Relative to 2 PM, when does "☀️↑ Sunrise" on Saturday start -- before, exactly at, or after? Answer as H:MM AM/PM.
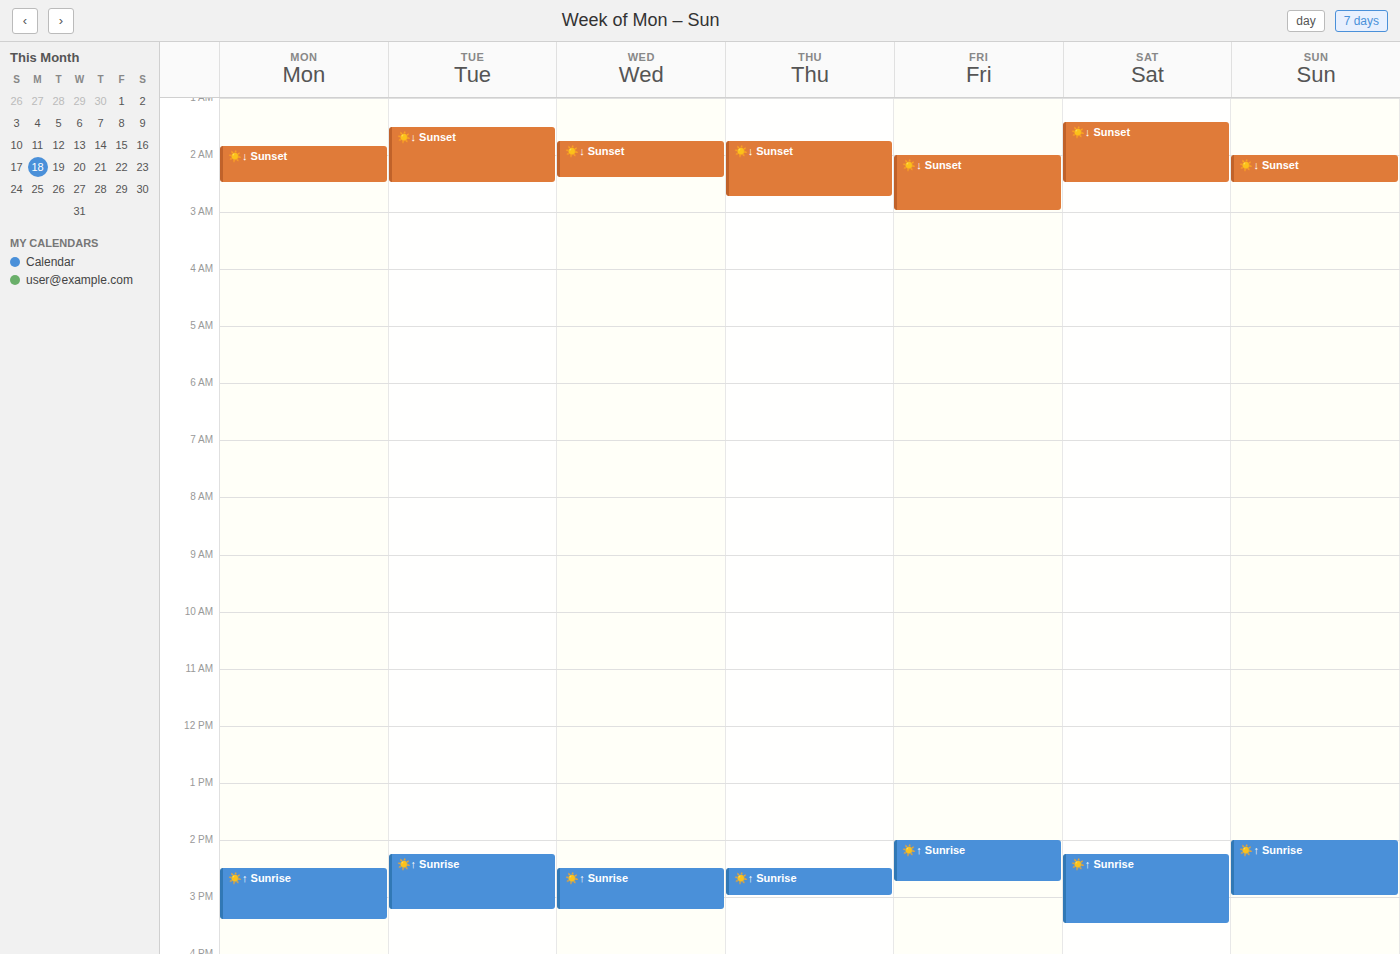
2:15 PM -- after 2 PM, 15 minutes below the 2 PM line.